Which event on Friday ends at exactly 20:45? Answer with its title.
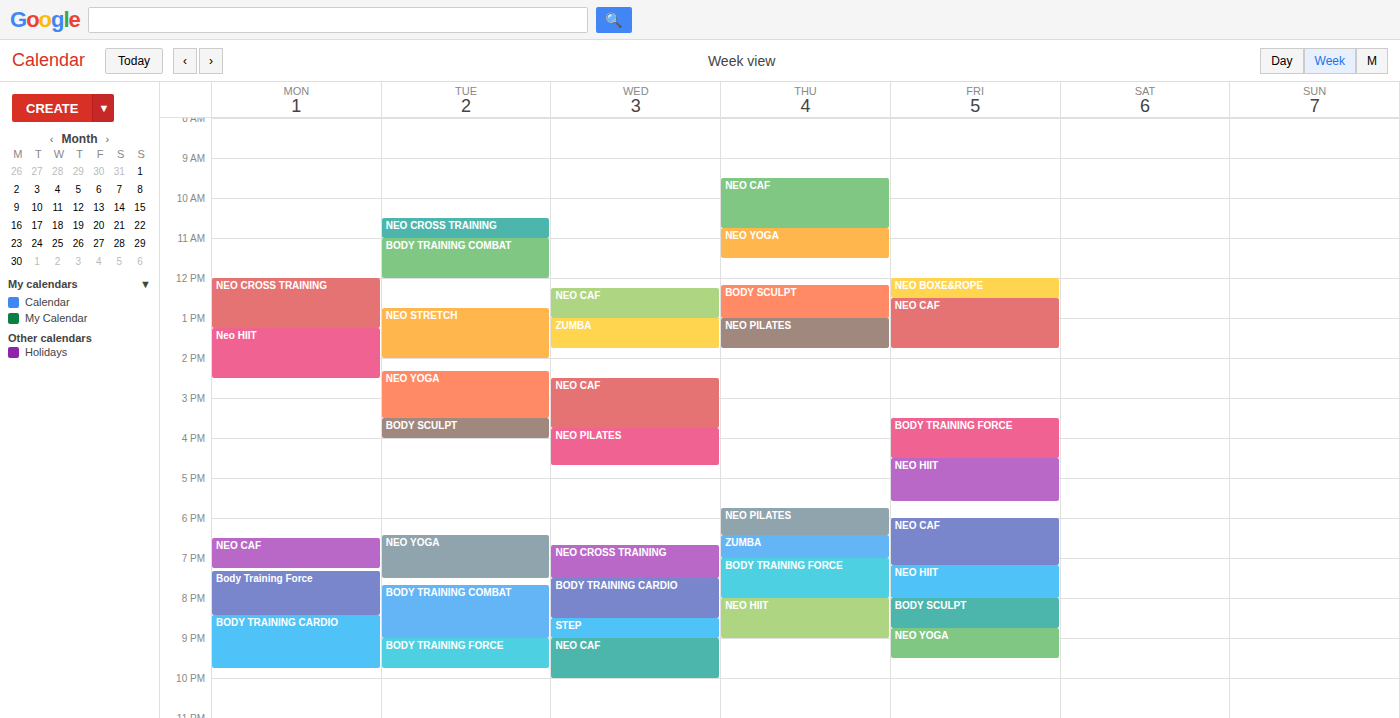
"BODY SCULPT"